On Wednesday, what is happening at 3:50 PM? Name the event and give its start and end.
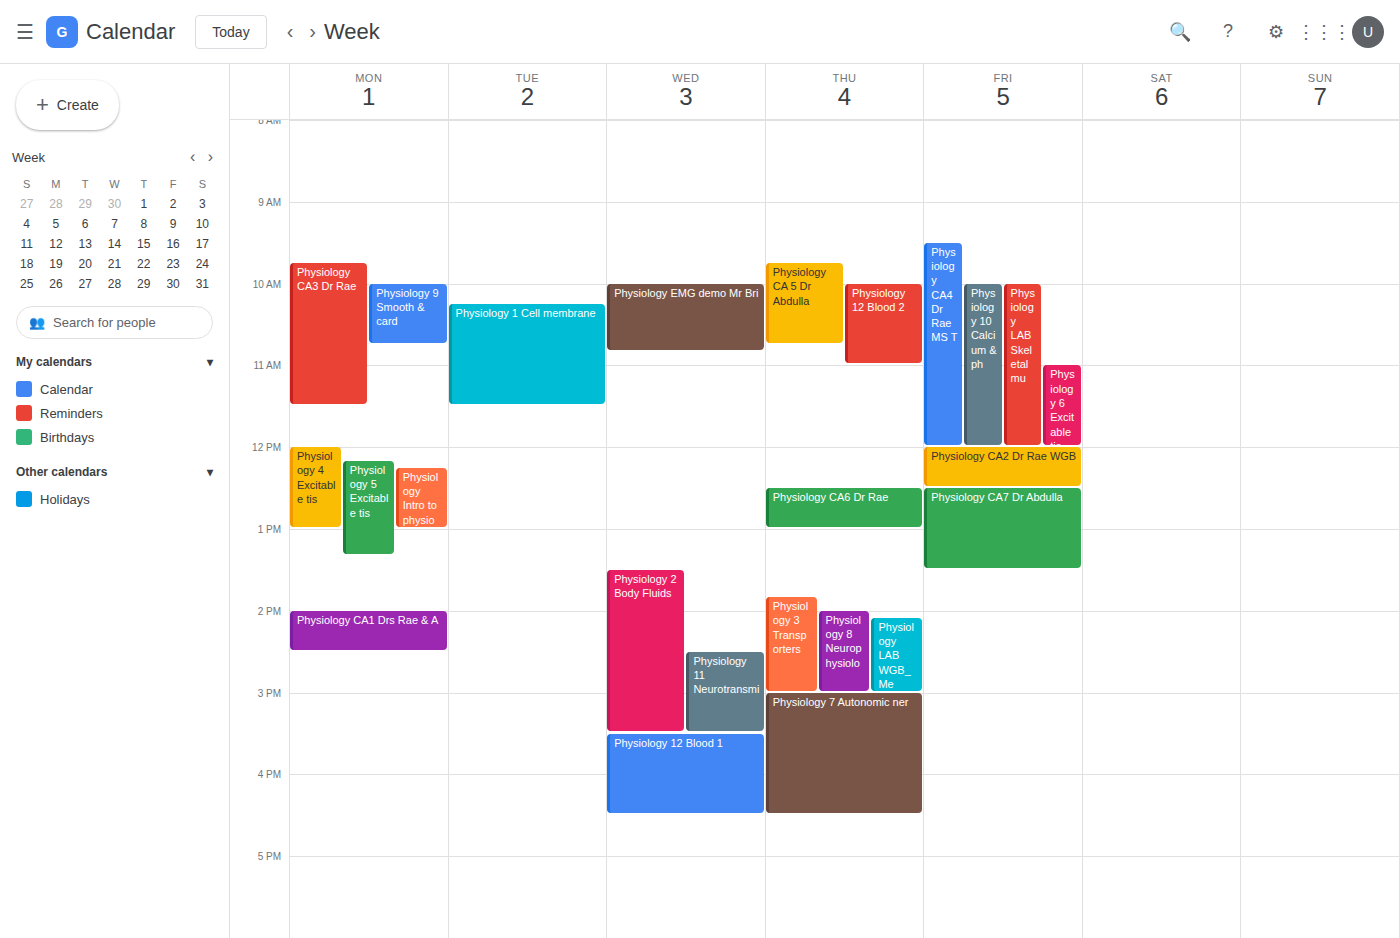
"Physiology 12 Blood 1", 3:30 PM to 4:30 PM